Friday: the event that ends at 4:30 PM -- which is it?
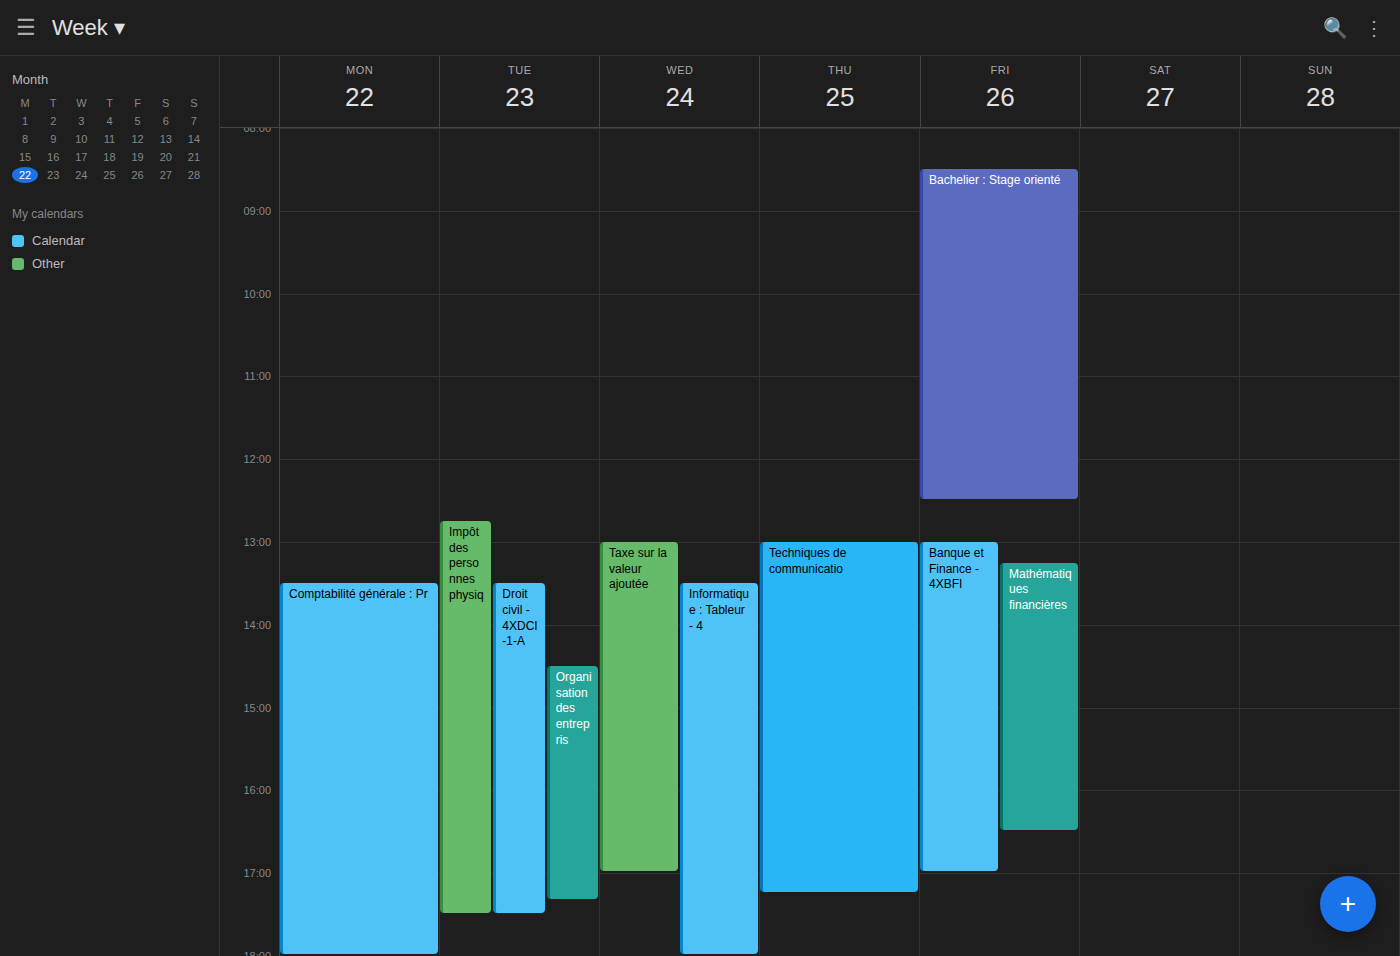
"Mathématiques financières"